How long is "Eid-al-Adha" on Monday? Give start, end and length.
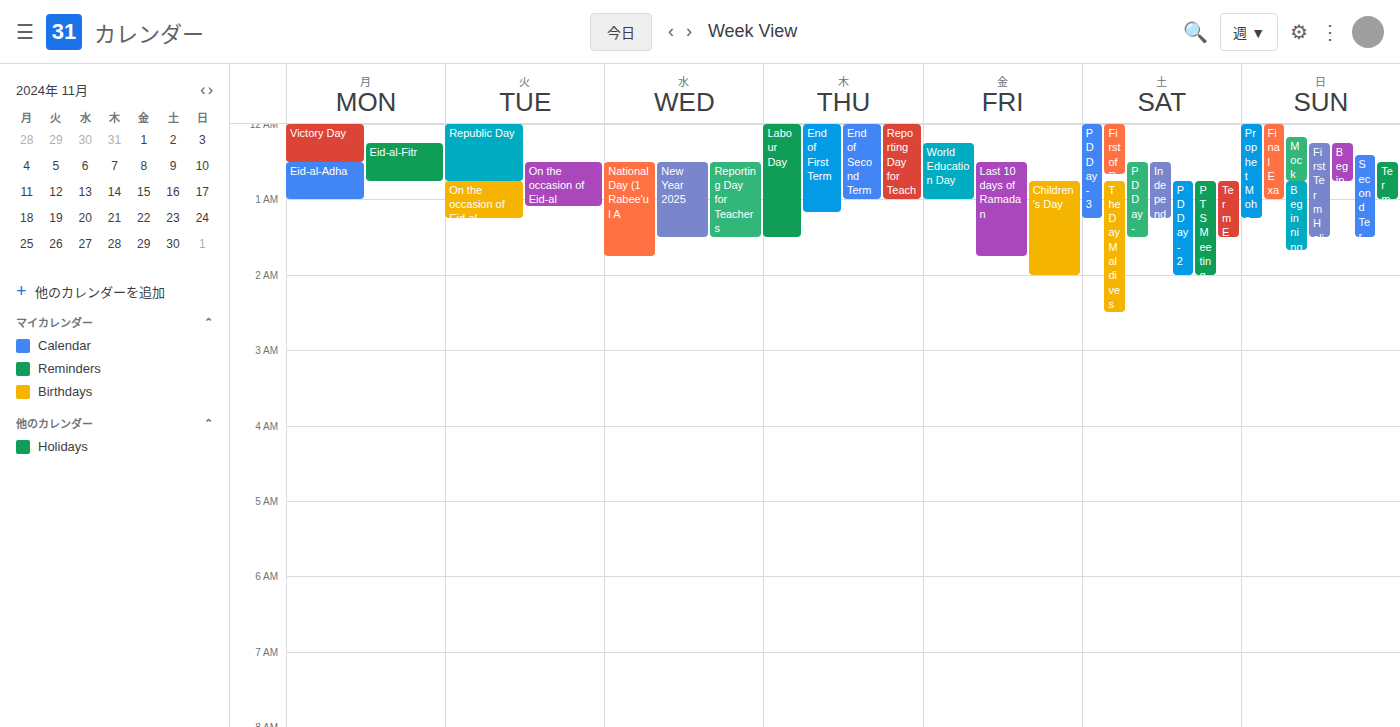
00:30 to 01:00, 30 minutes